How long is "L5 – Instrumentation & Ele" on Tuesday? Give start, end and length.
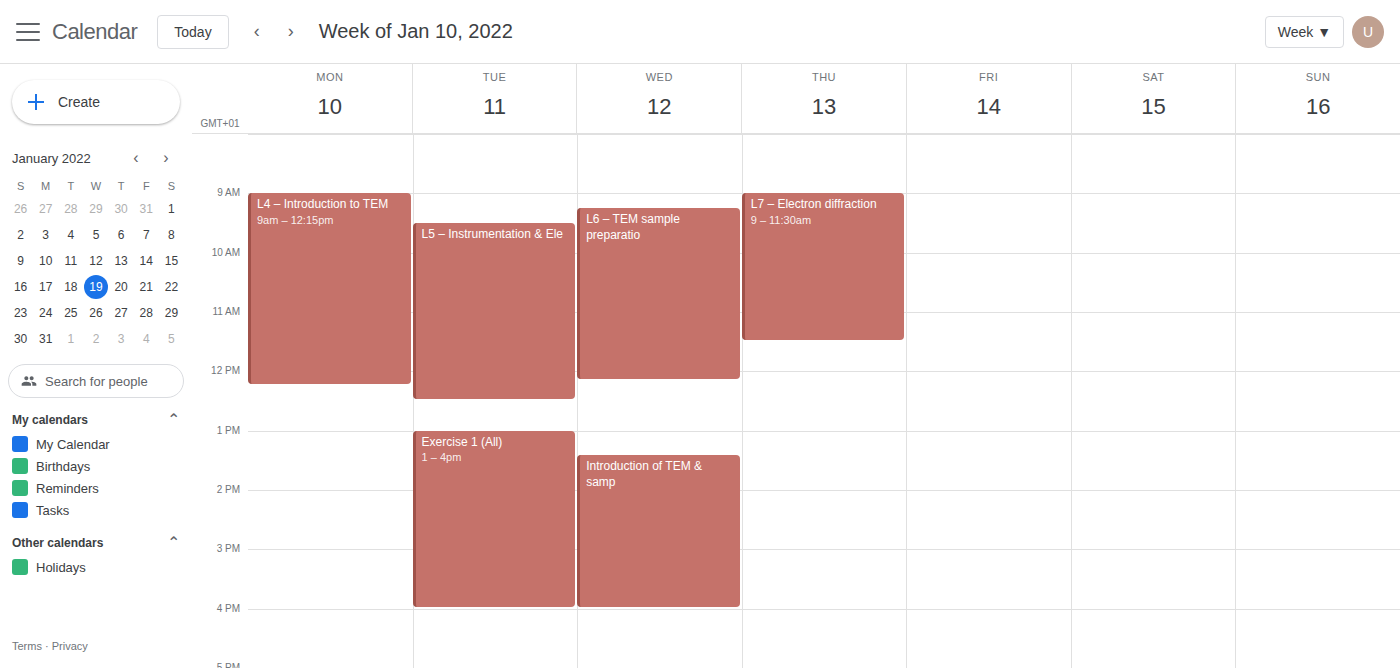
09:30 to 12:30, 3 hours